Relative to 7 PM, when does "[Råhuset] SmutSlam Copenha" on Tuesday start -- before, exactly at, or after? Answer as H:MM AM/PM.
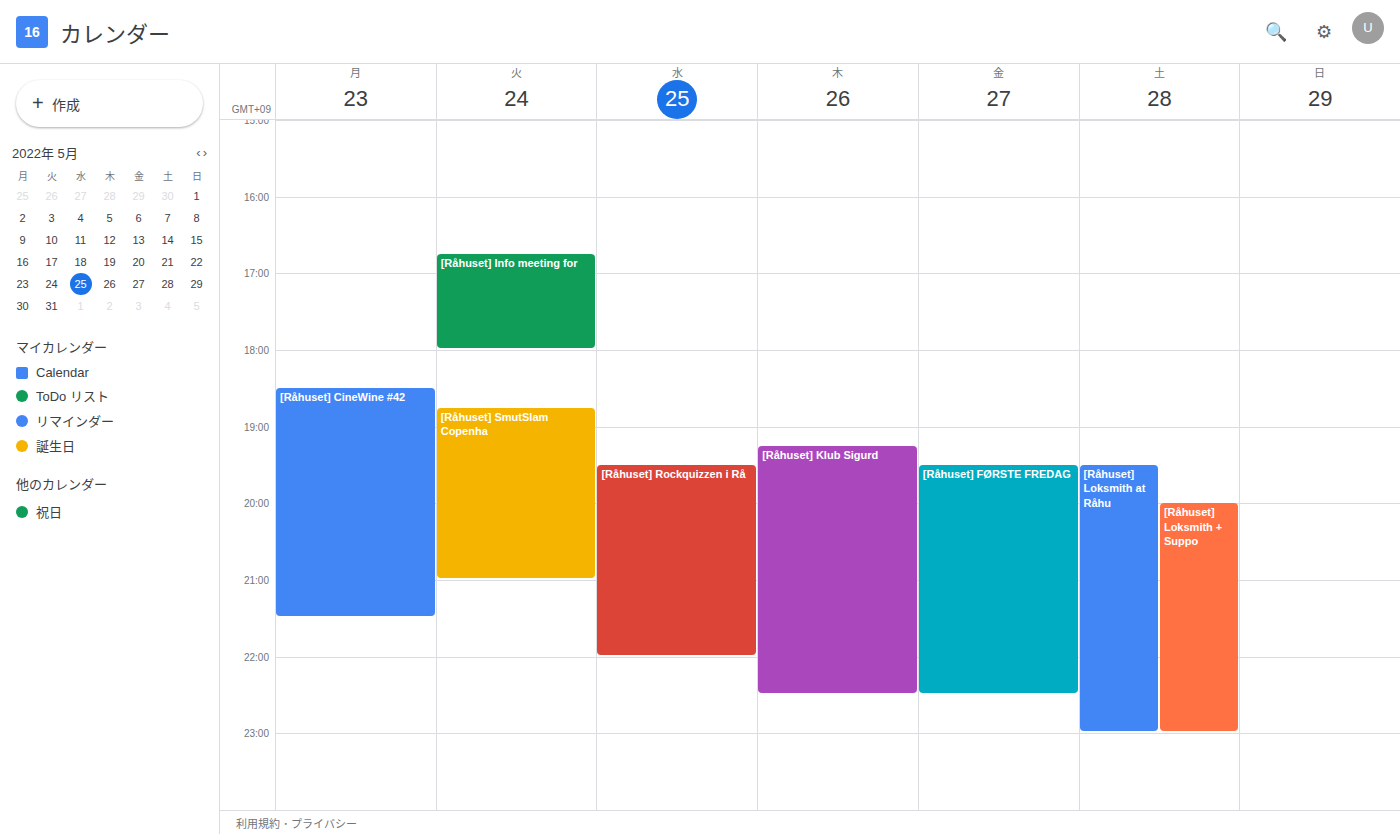
6:45 PM -- before 7 PM, 15 minutes above the 7 PM line.